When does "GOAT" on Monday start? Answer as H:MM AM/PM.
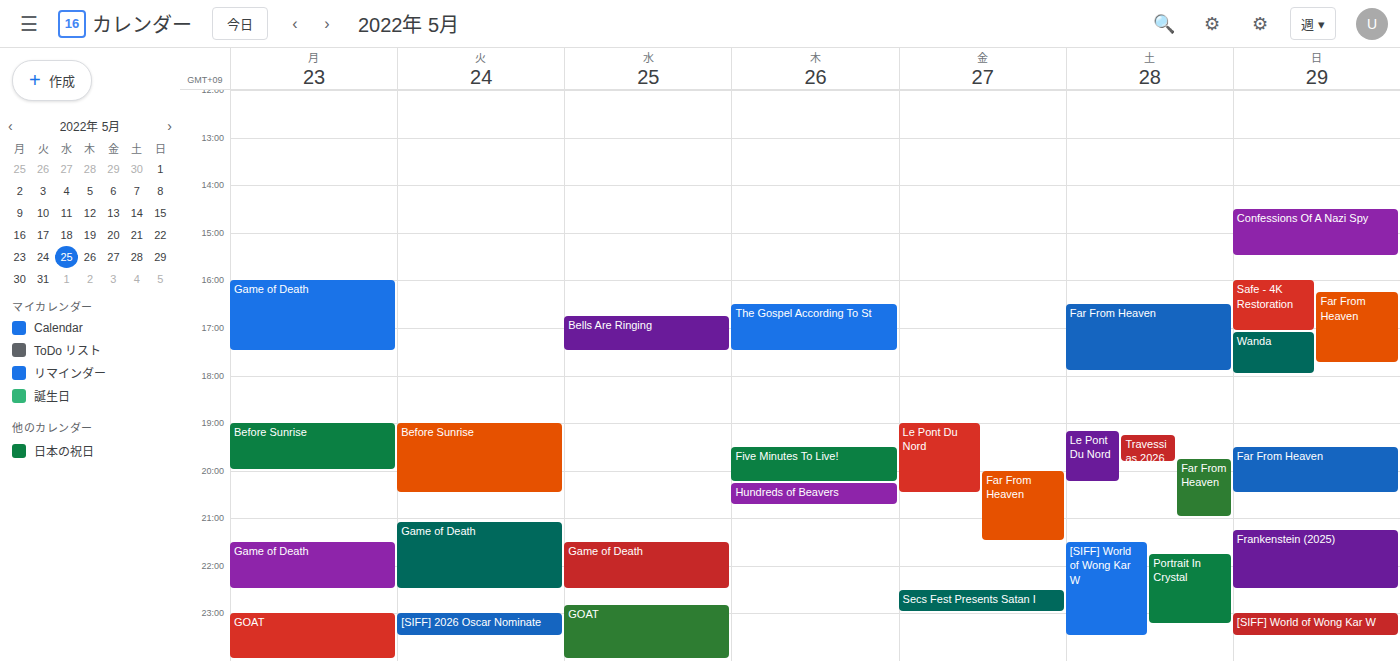
11:00 PM